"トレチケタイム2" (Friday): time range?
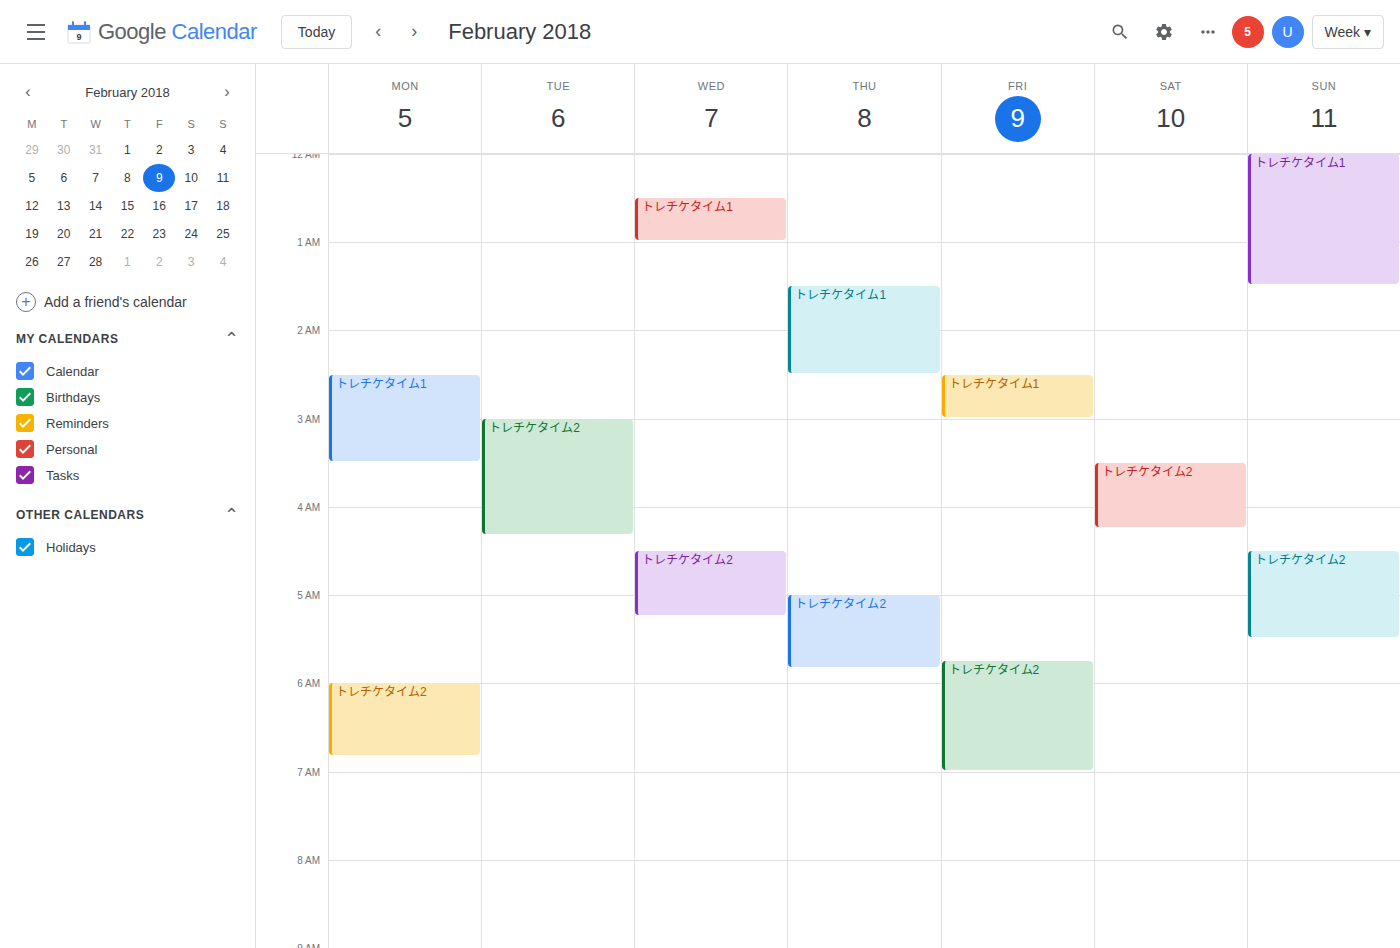
5:45 AM to 7:00 AM